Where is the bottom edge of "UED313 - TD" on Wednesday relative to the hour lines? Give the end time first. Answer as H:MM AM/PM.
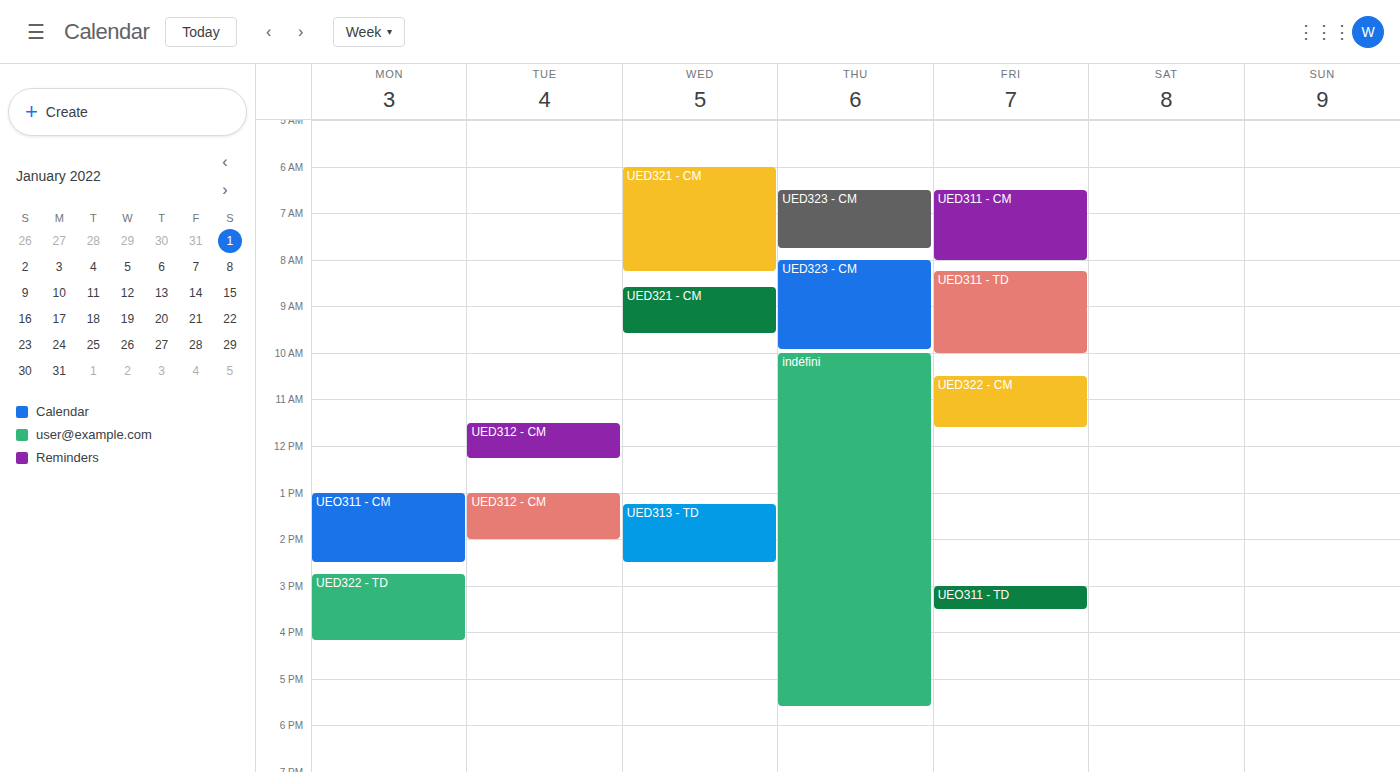
2:30 PM -- halfway between the 2 PM and 3 PM lines.